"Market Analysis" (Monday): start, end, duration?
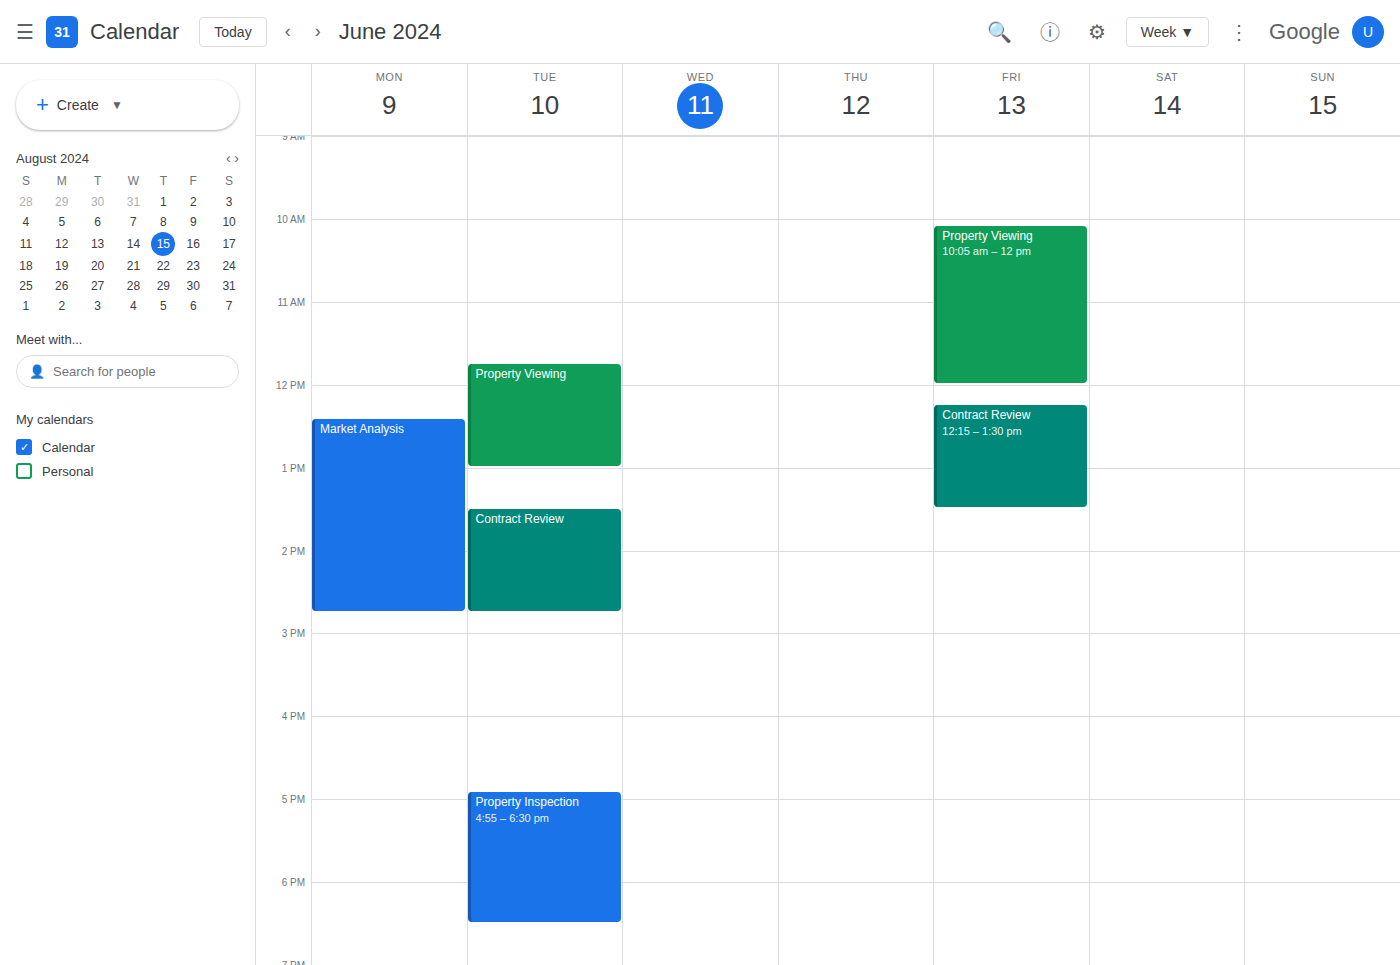
12:25 to 14:45, 2 hours 20 minutes